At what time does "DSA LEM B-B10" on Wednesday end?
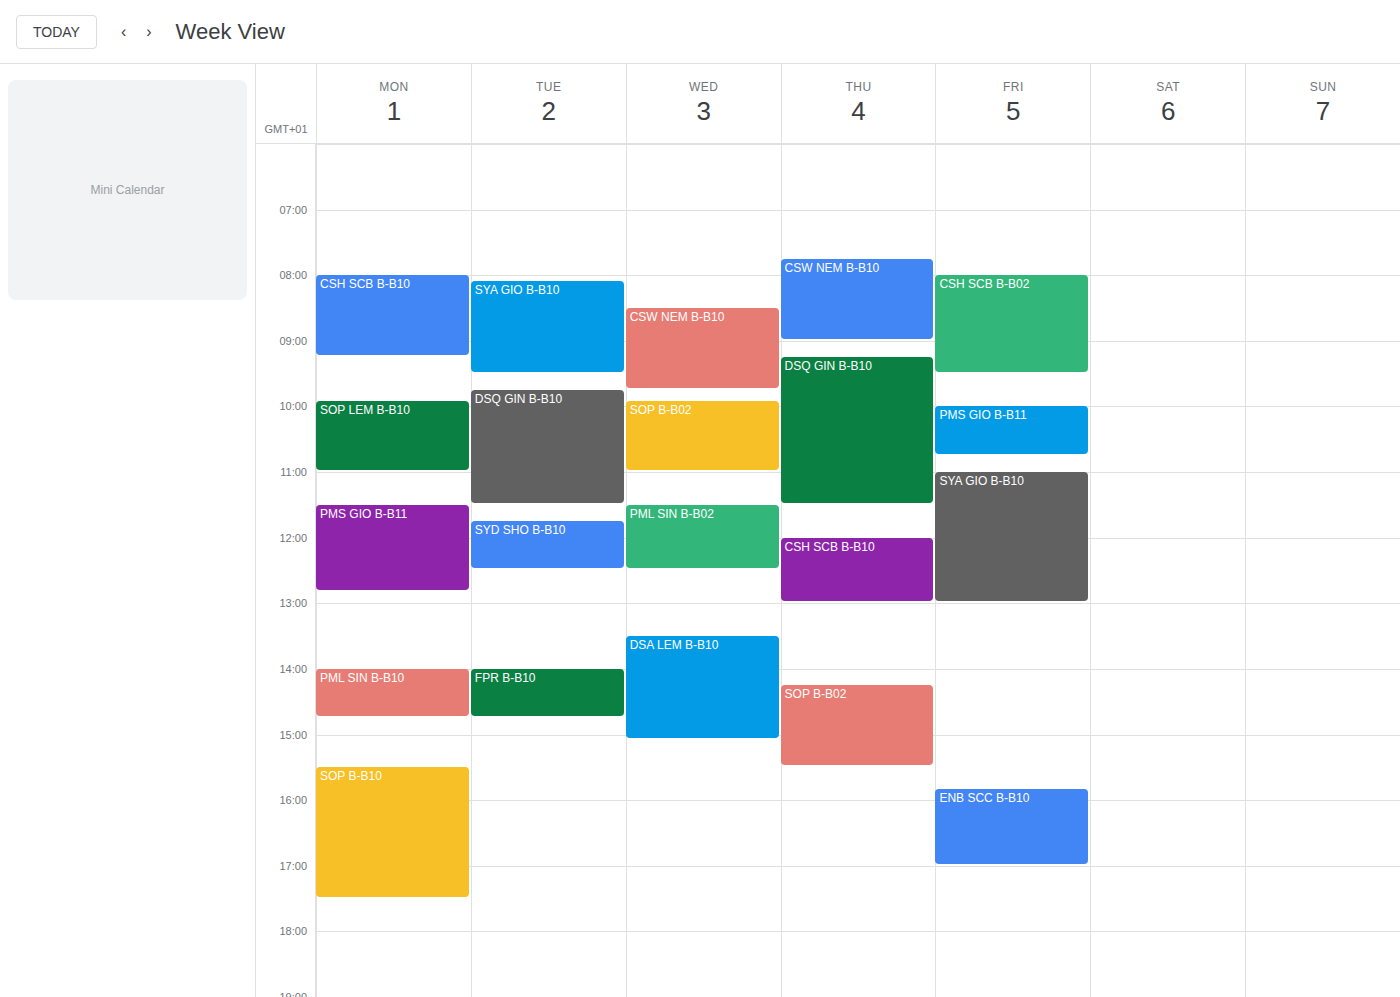
3:05 PM